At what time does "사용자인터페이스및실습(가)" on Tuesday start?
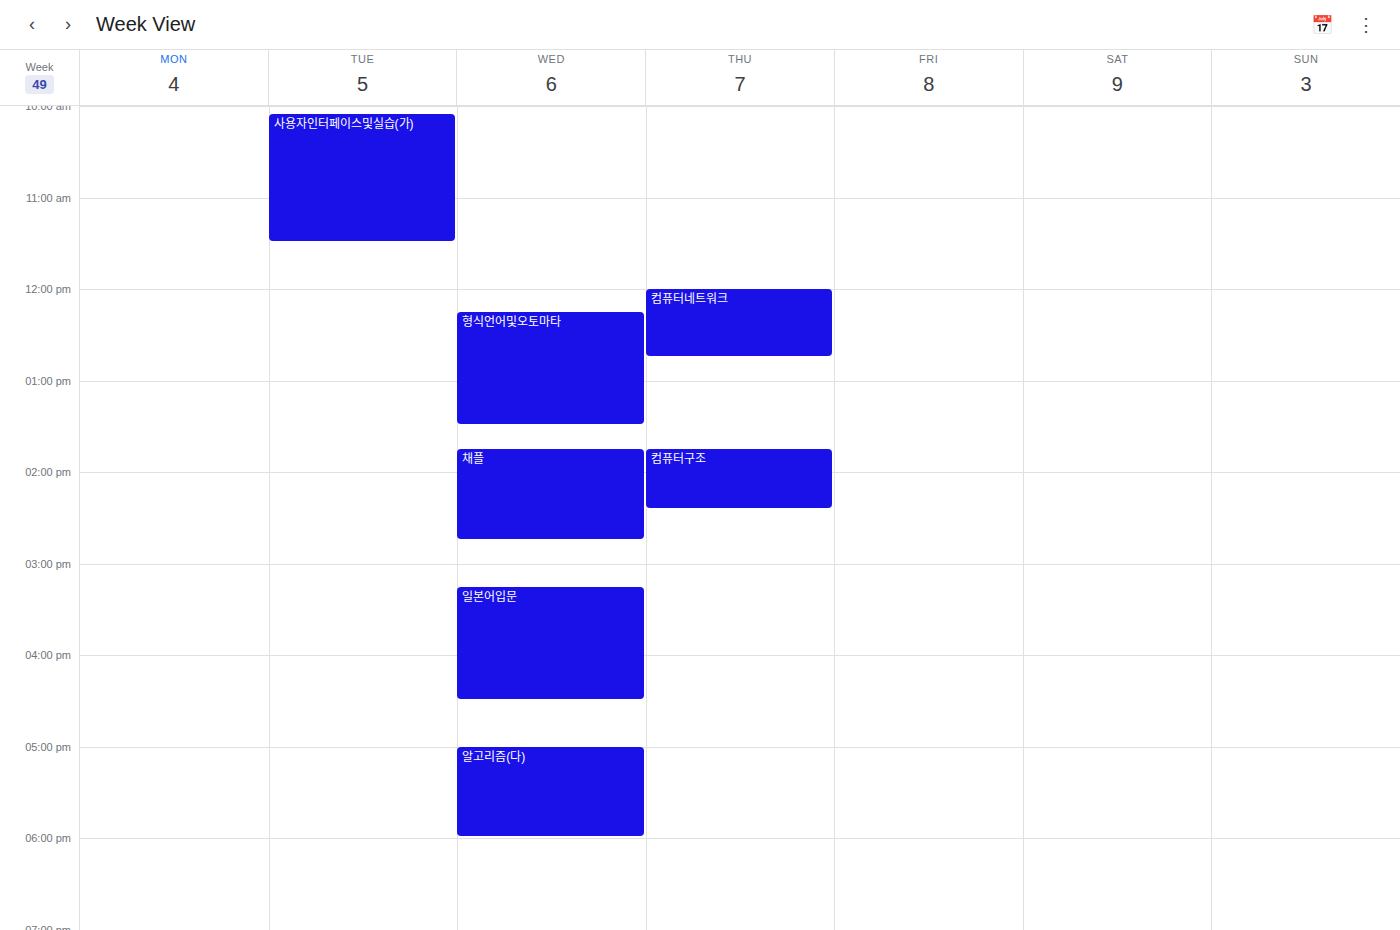
10:05 AM